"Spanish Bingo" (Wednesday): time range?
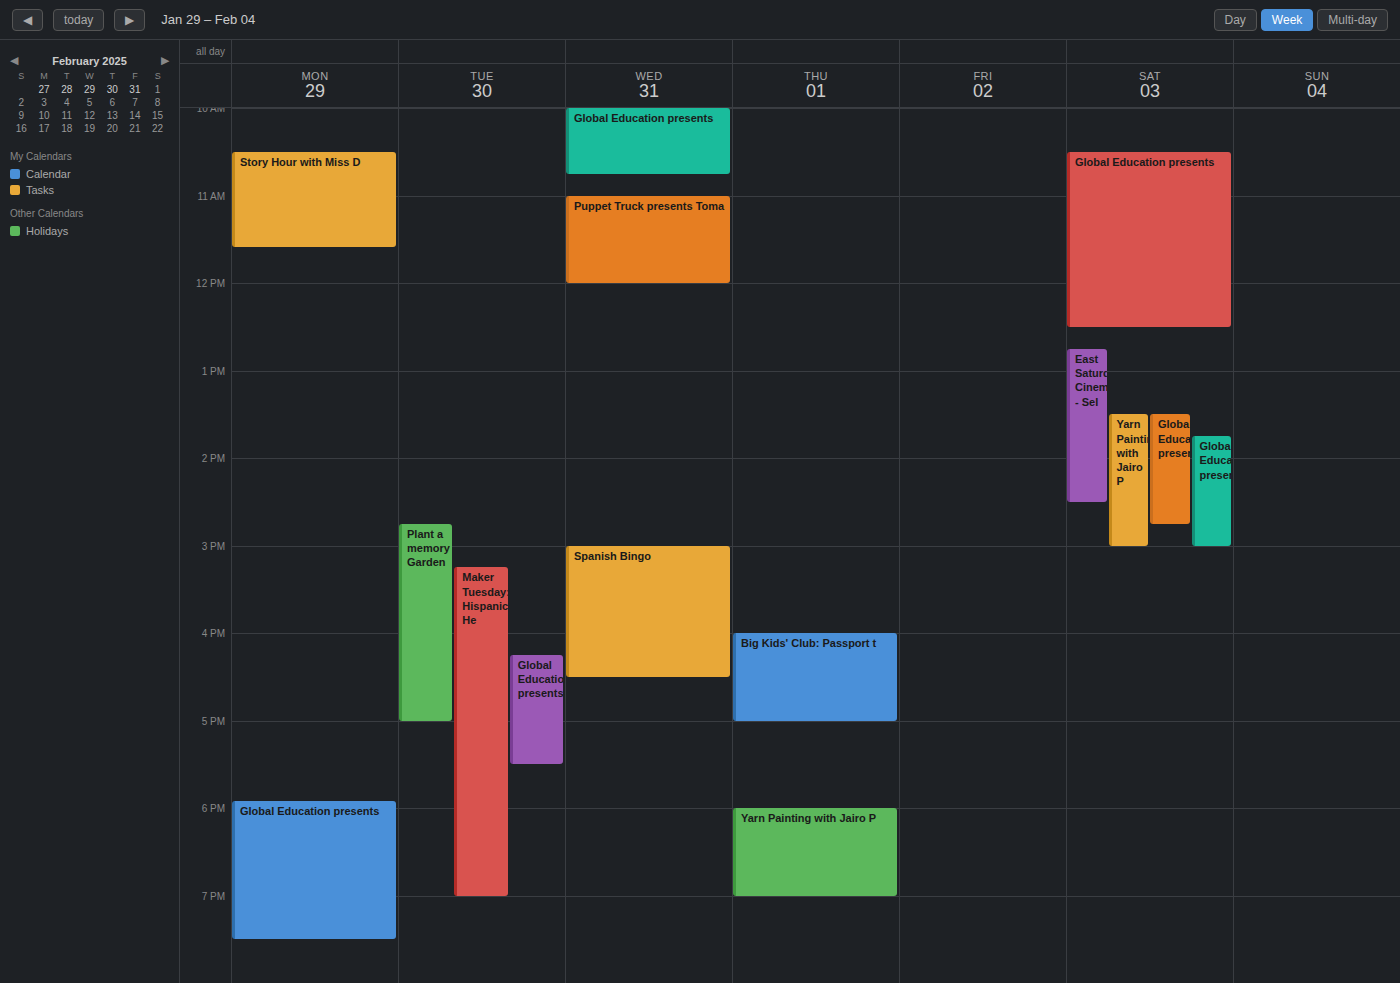
3:00 PM to 4:30 PM